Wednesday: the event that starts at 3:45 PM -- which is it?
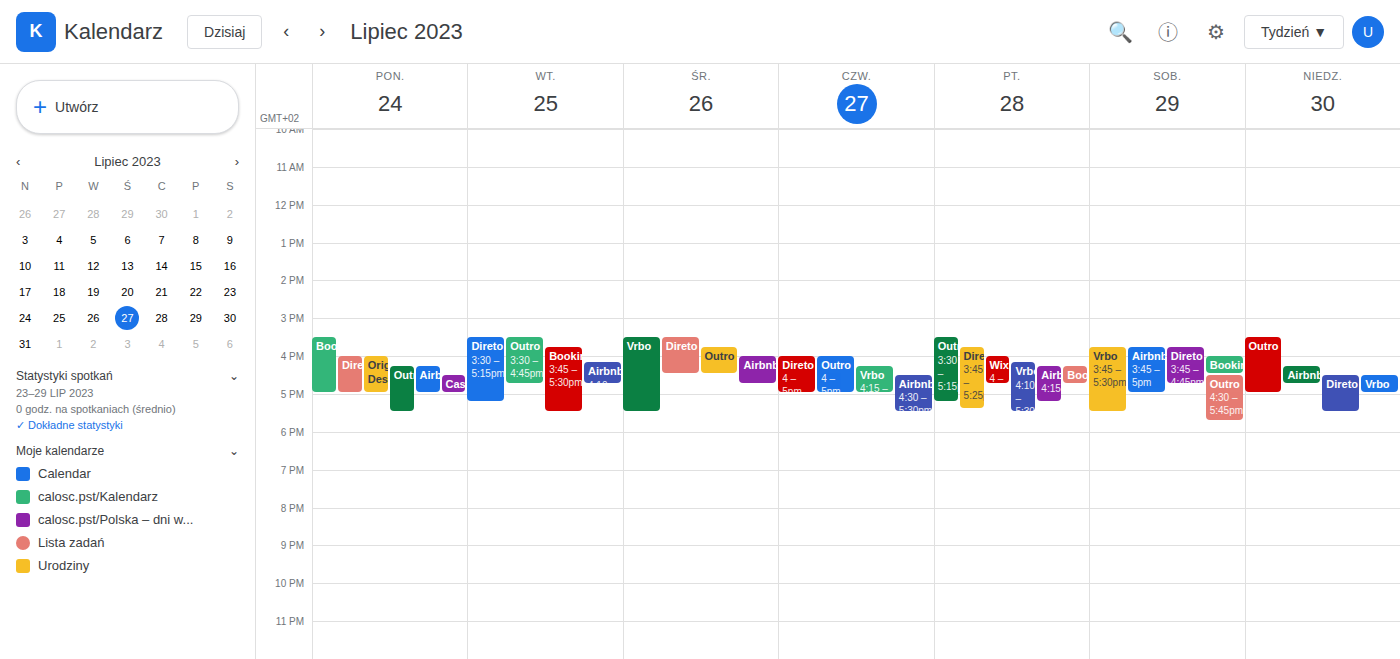
"Outro"